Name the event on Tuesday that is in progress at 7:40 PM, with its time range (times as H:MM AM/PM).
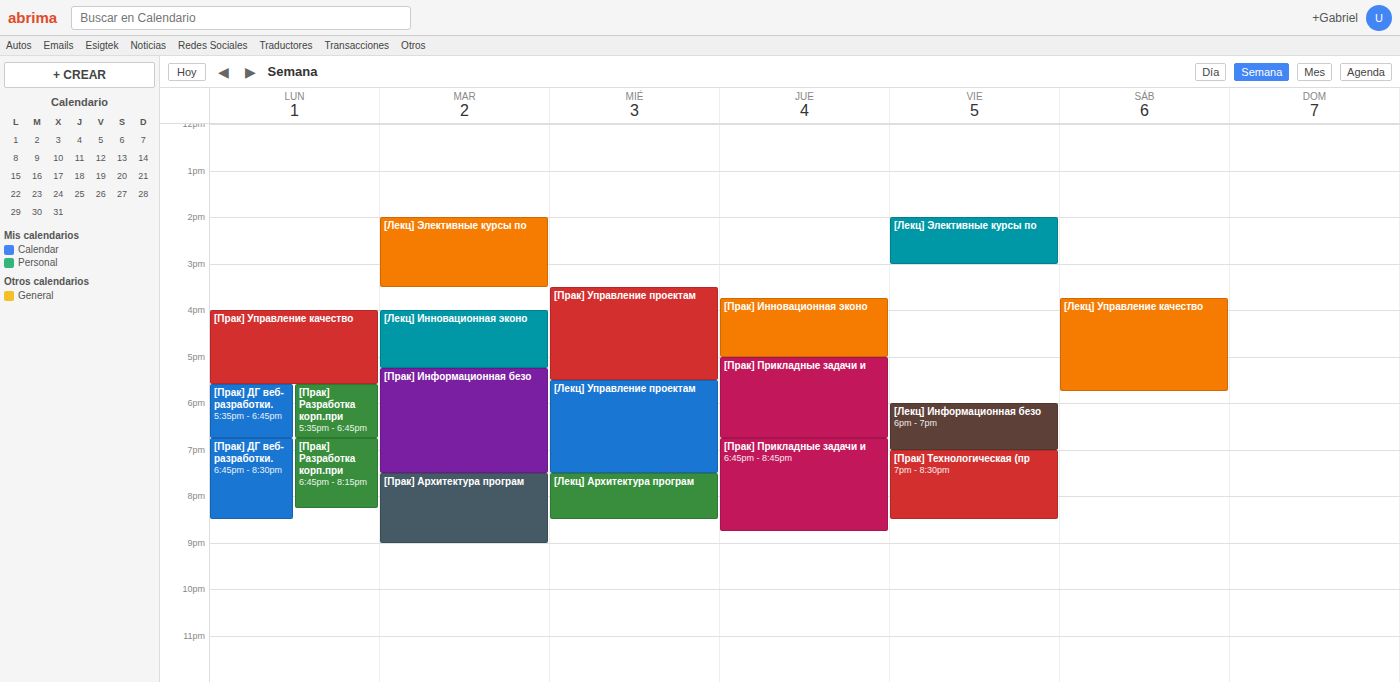
"[Прак] Архитектура програм", 7:30 PM to 9:00 PM